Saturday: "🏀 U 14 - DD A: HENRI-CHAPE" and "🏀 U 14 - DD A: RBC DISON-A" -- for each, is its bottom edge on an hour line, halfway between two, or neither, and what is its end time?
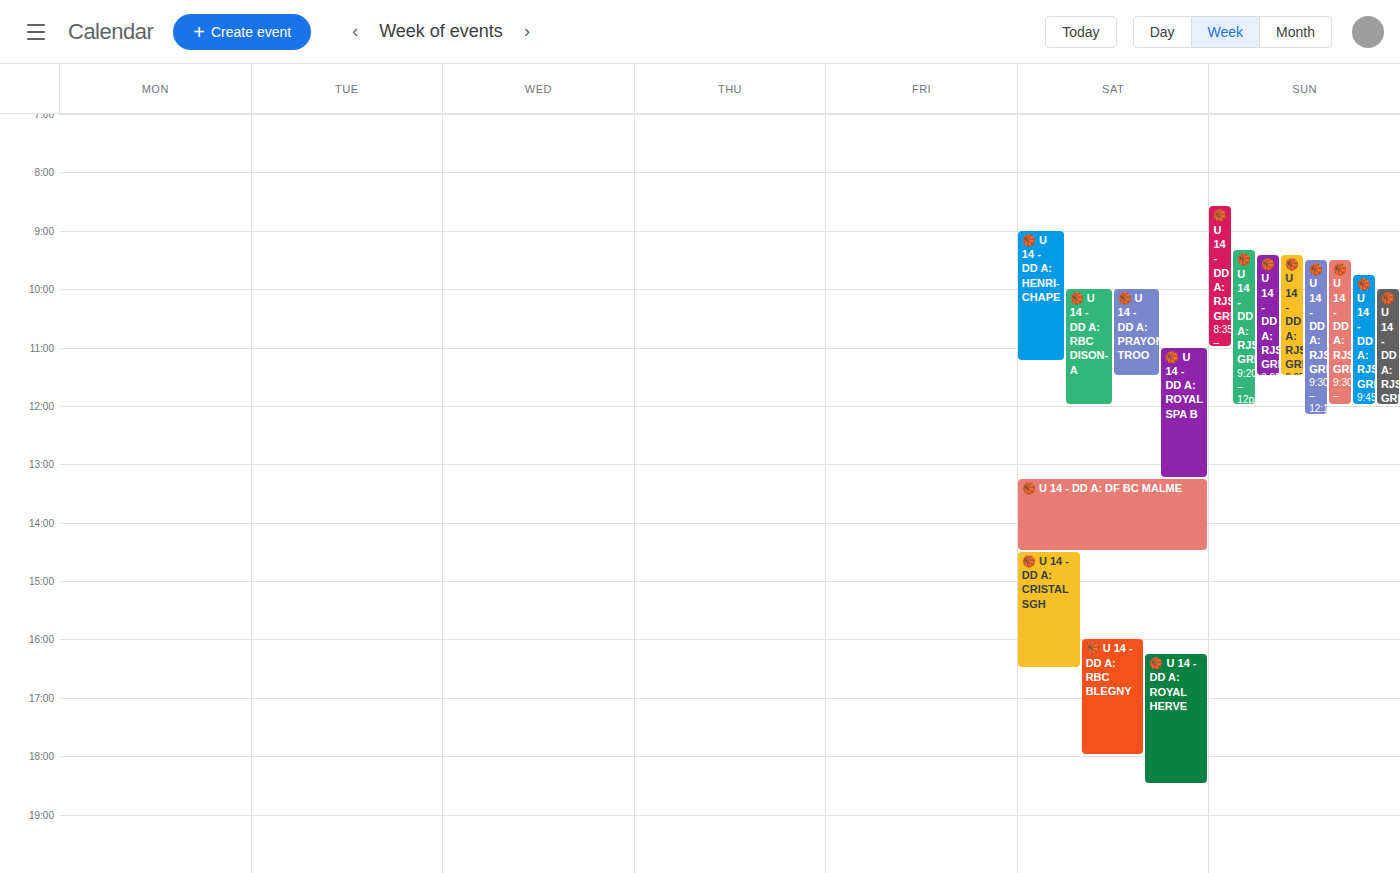
"🏀 U 14 - DD A: HENRI-CHAPE": 11:15 AM, neither: a quarter of the way from the 11 AM line to the 12 PM line. "🏀 U 14 - DD A: RBC DISON-A": 12:00 PM, exactly on the 12 PM line.